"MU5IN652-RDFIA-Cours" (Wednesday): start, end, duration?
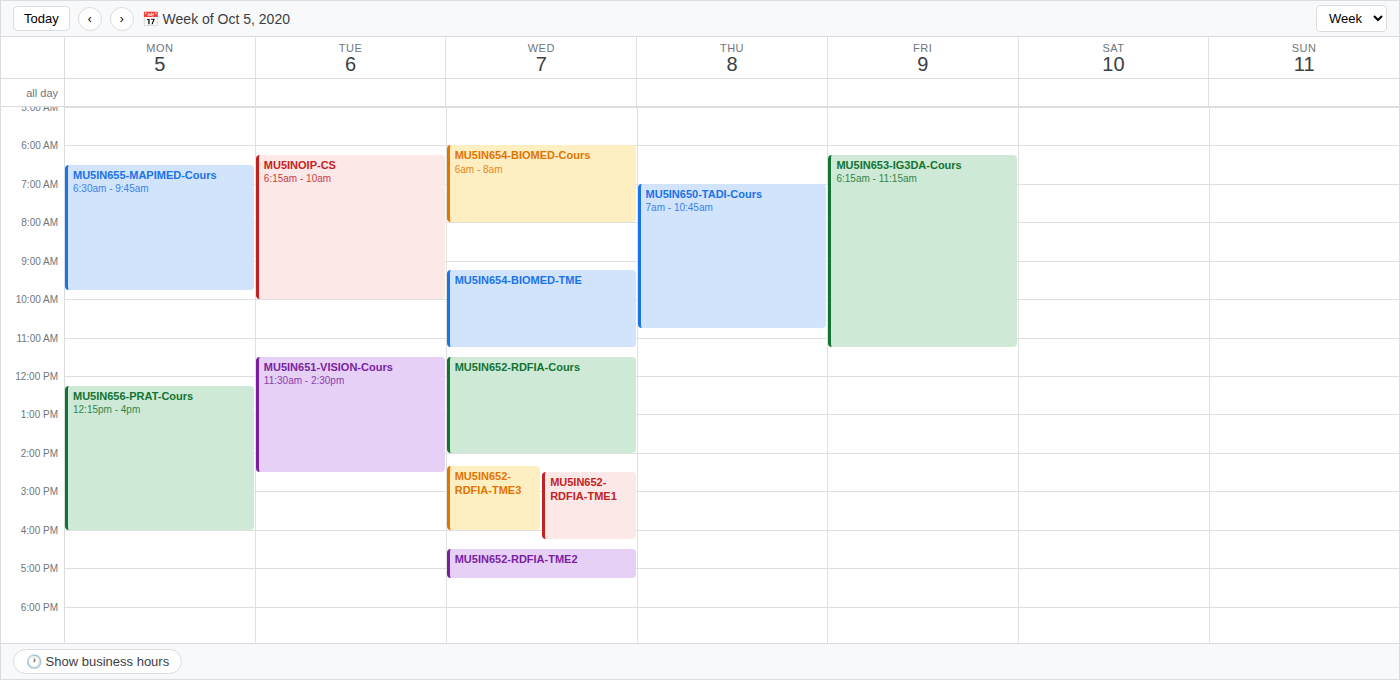
11:30 to 14:00, 2 hours 30 minutes